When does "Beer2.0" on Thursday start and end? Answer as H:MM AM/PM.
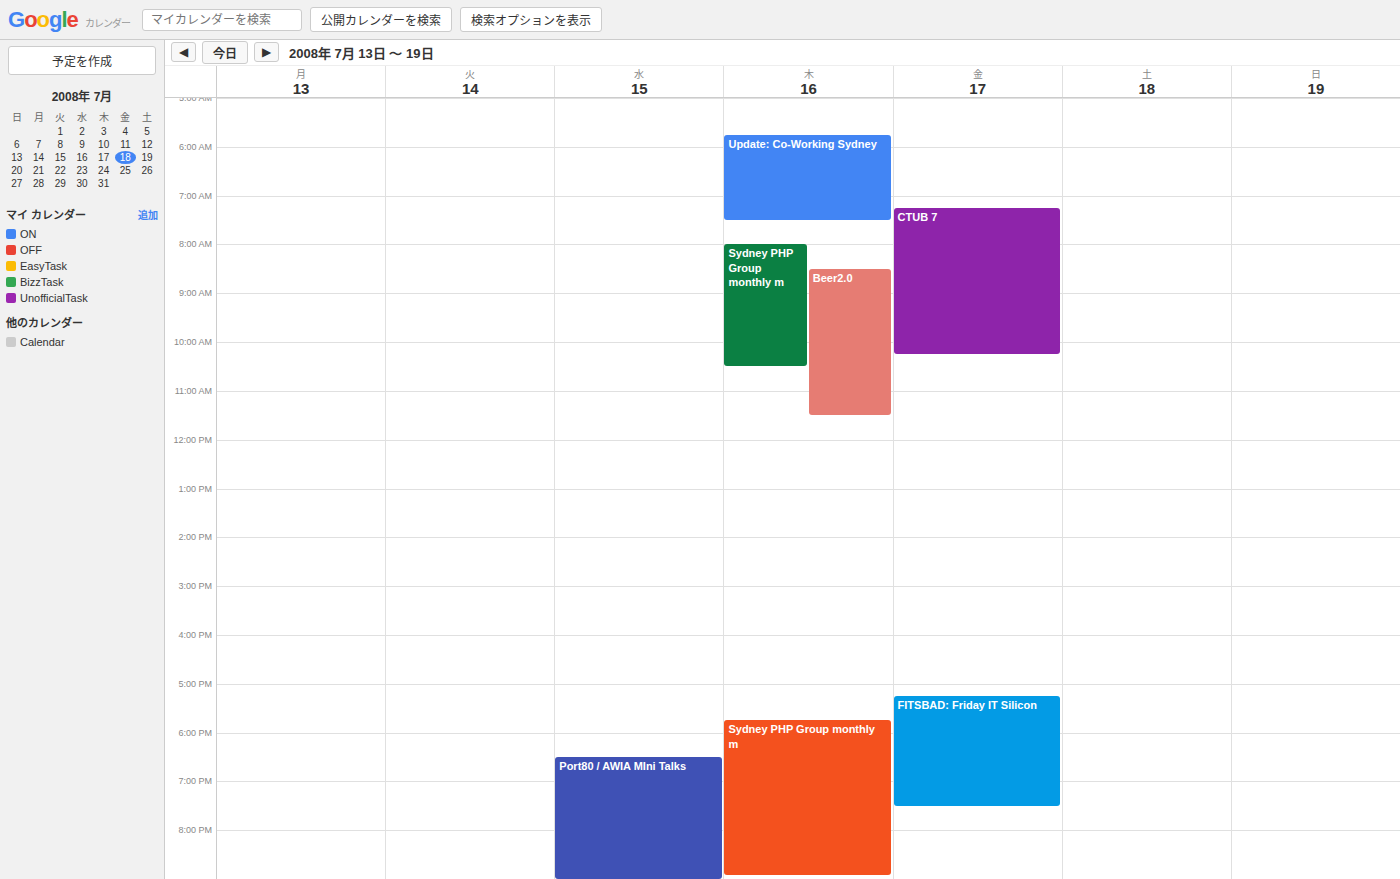
8:30 AM to 11:30 AM